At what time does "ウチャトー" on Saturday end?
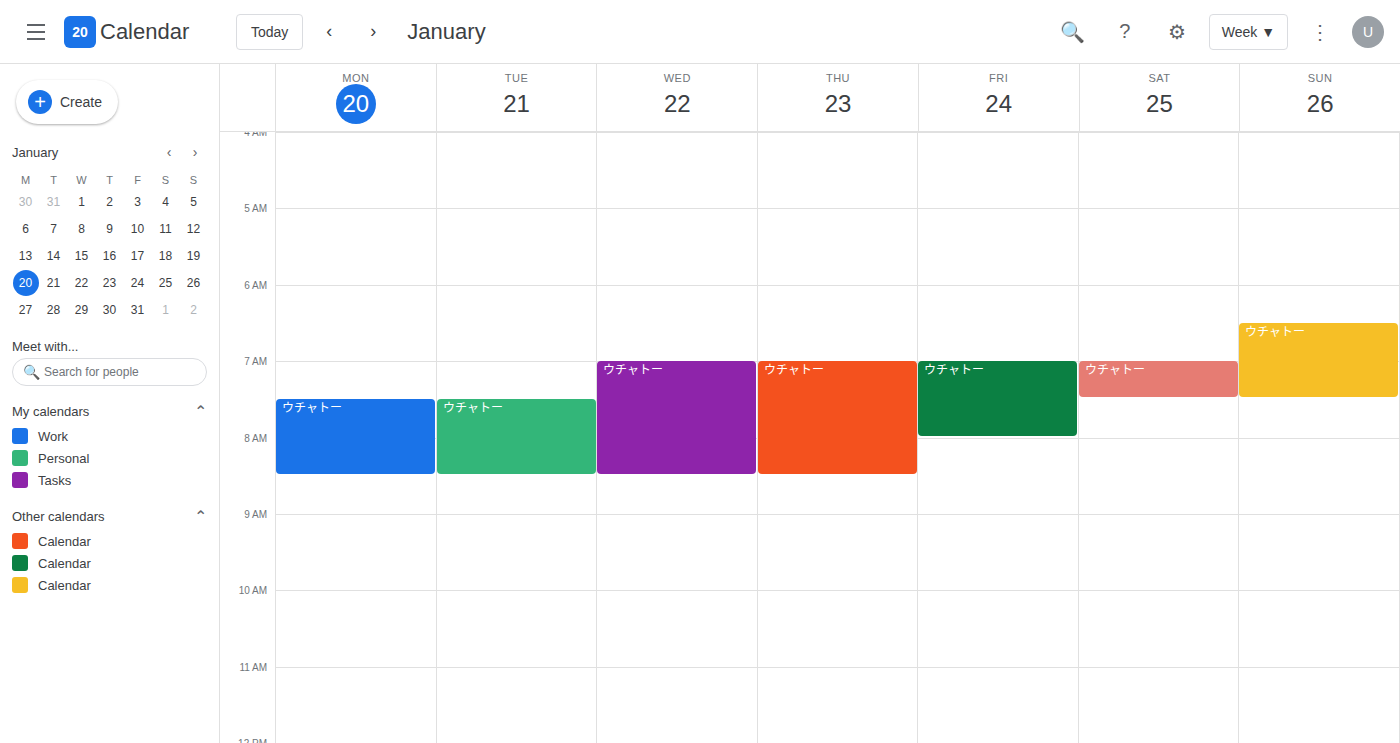
07:30